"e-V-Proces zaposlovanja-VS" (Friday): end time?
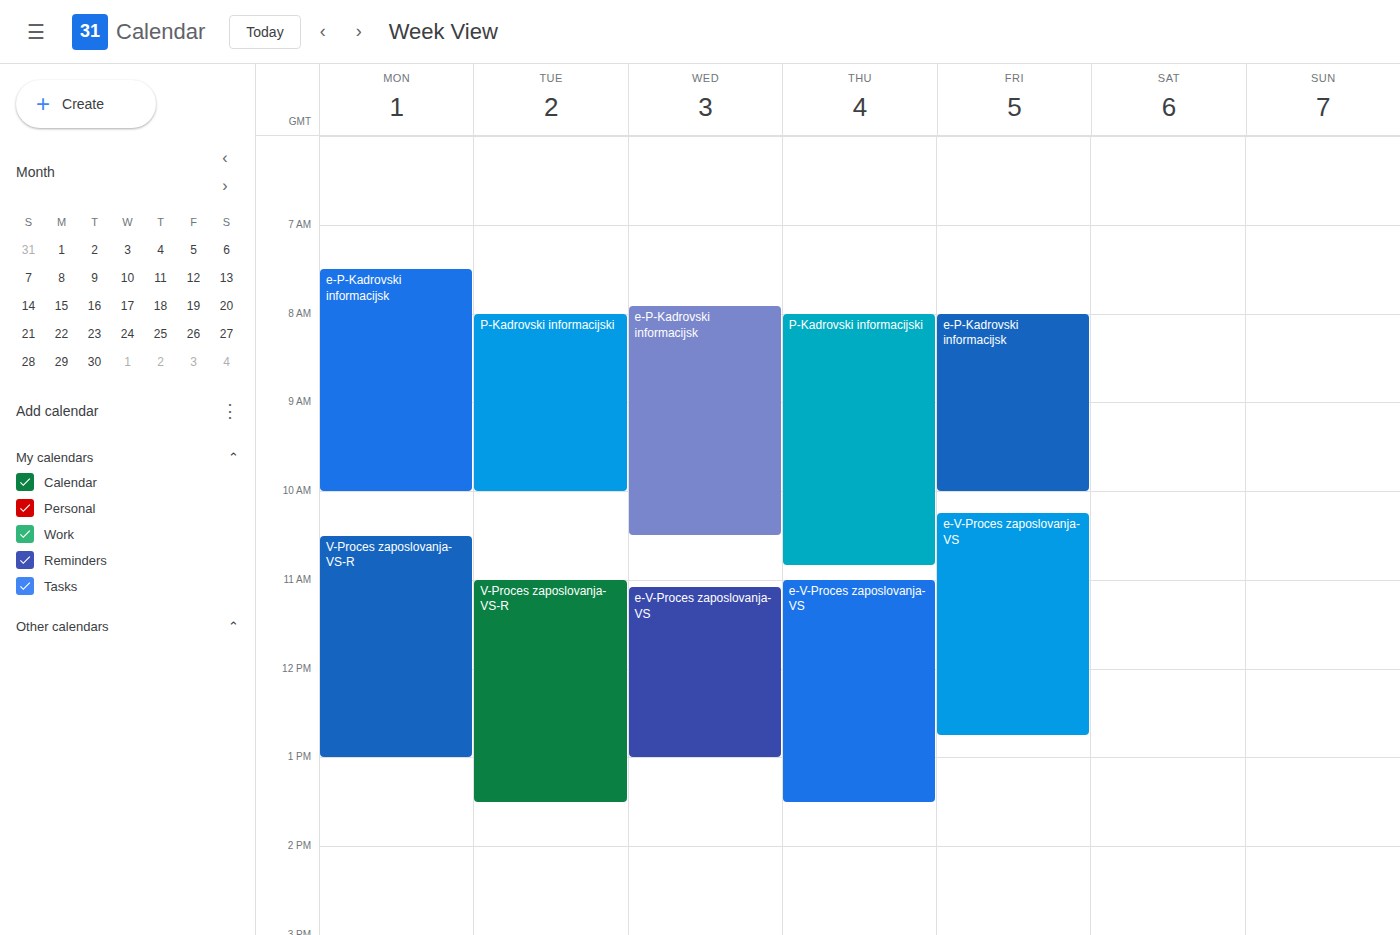
12:45 PM